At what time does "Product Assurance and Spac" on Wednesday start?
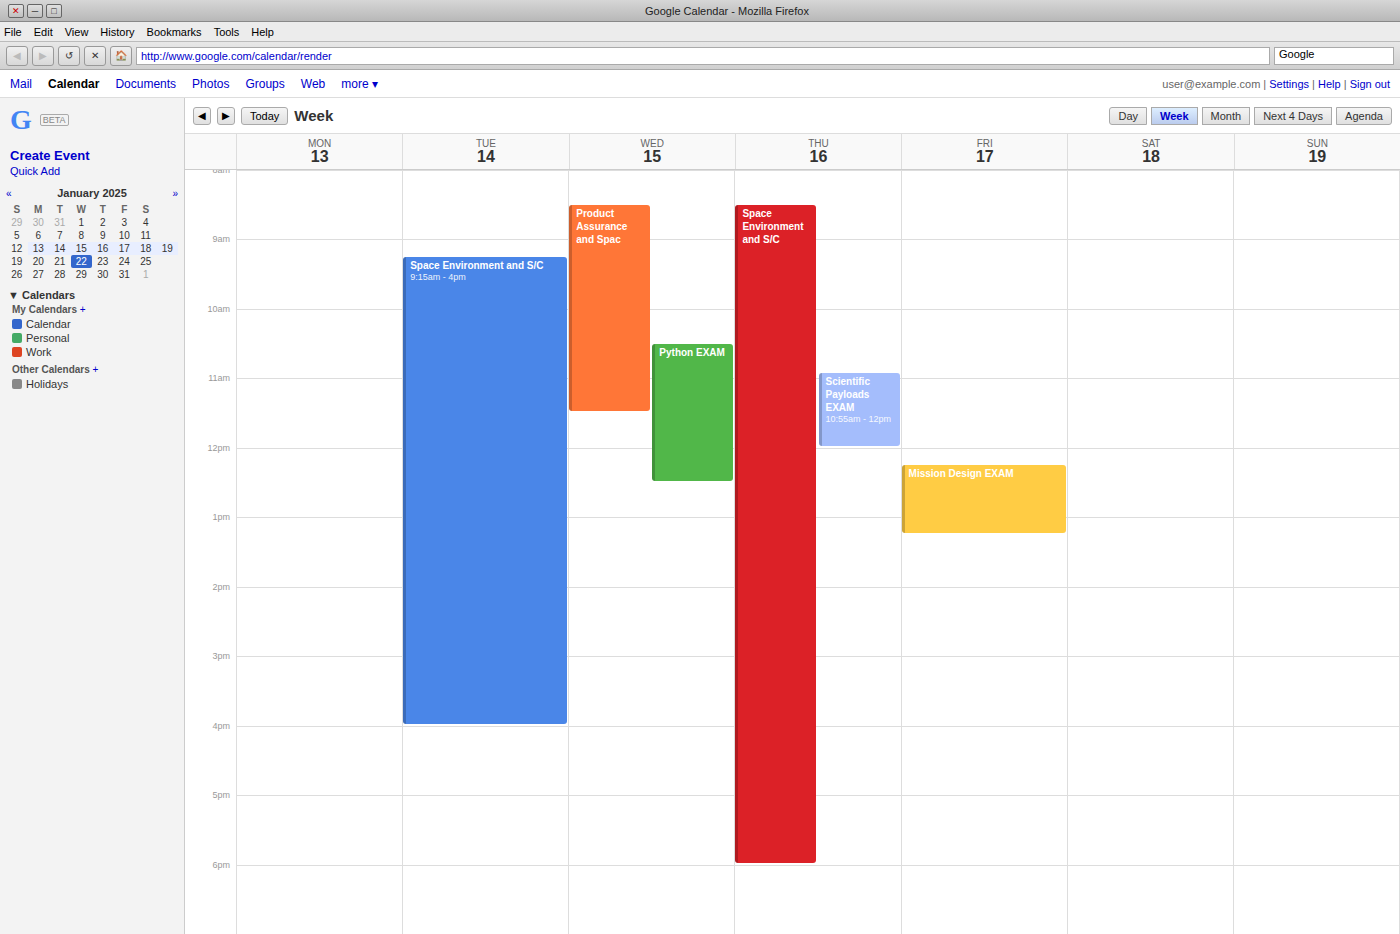
08:30